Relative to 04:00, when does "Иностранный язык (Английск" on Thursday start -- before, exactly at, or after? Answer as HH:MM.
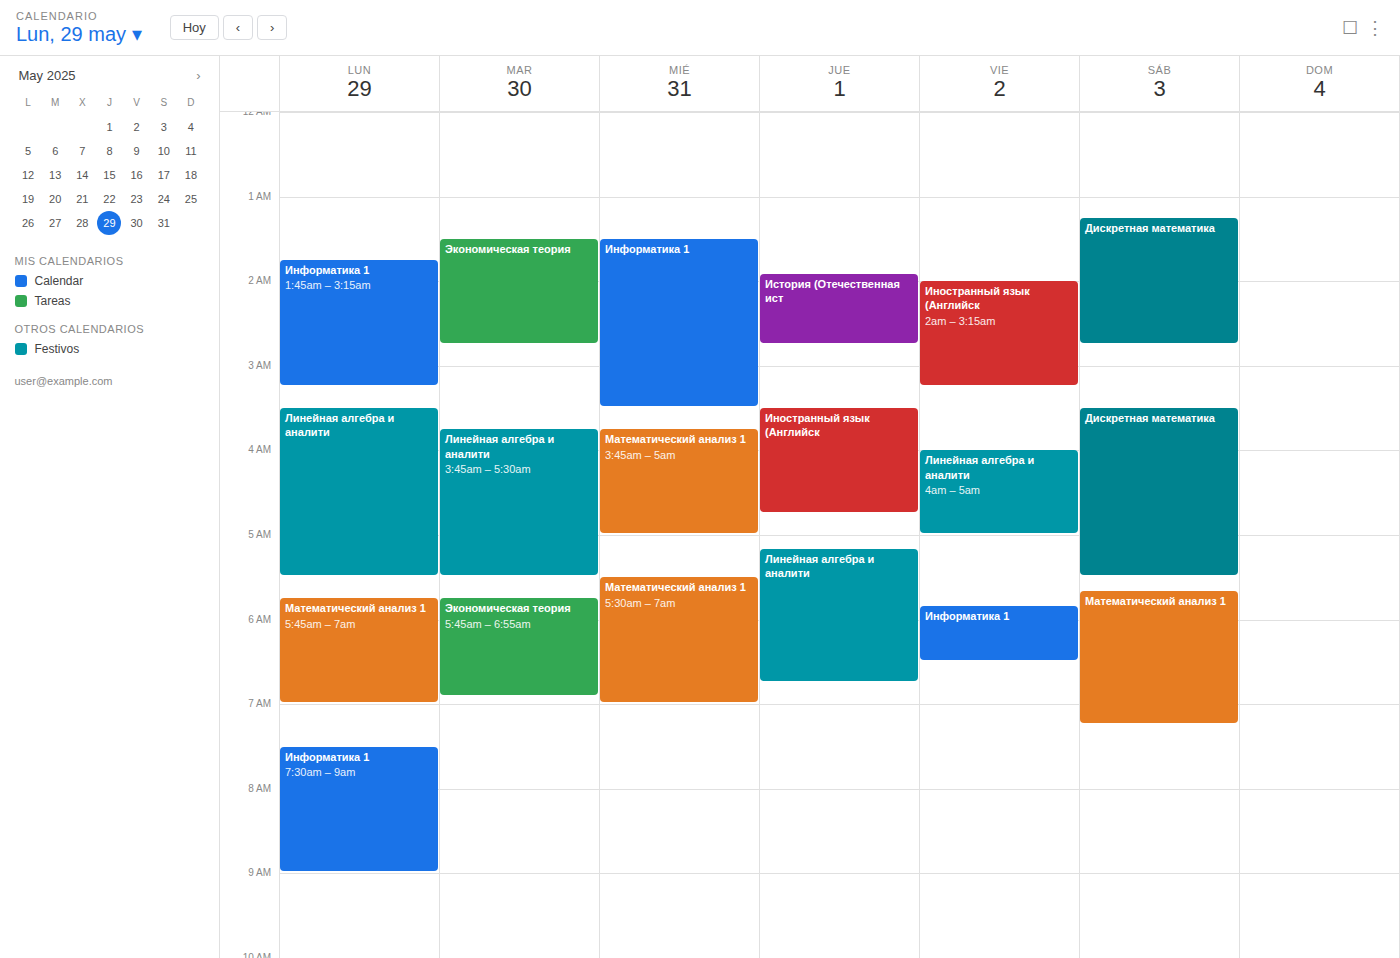
03:30 -- before 04:00, 30 minutes above the 04:00 line.